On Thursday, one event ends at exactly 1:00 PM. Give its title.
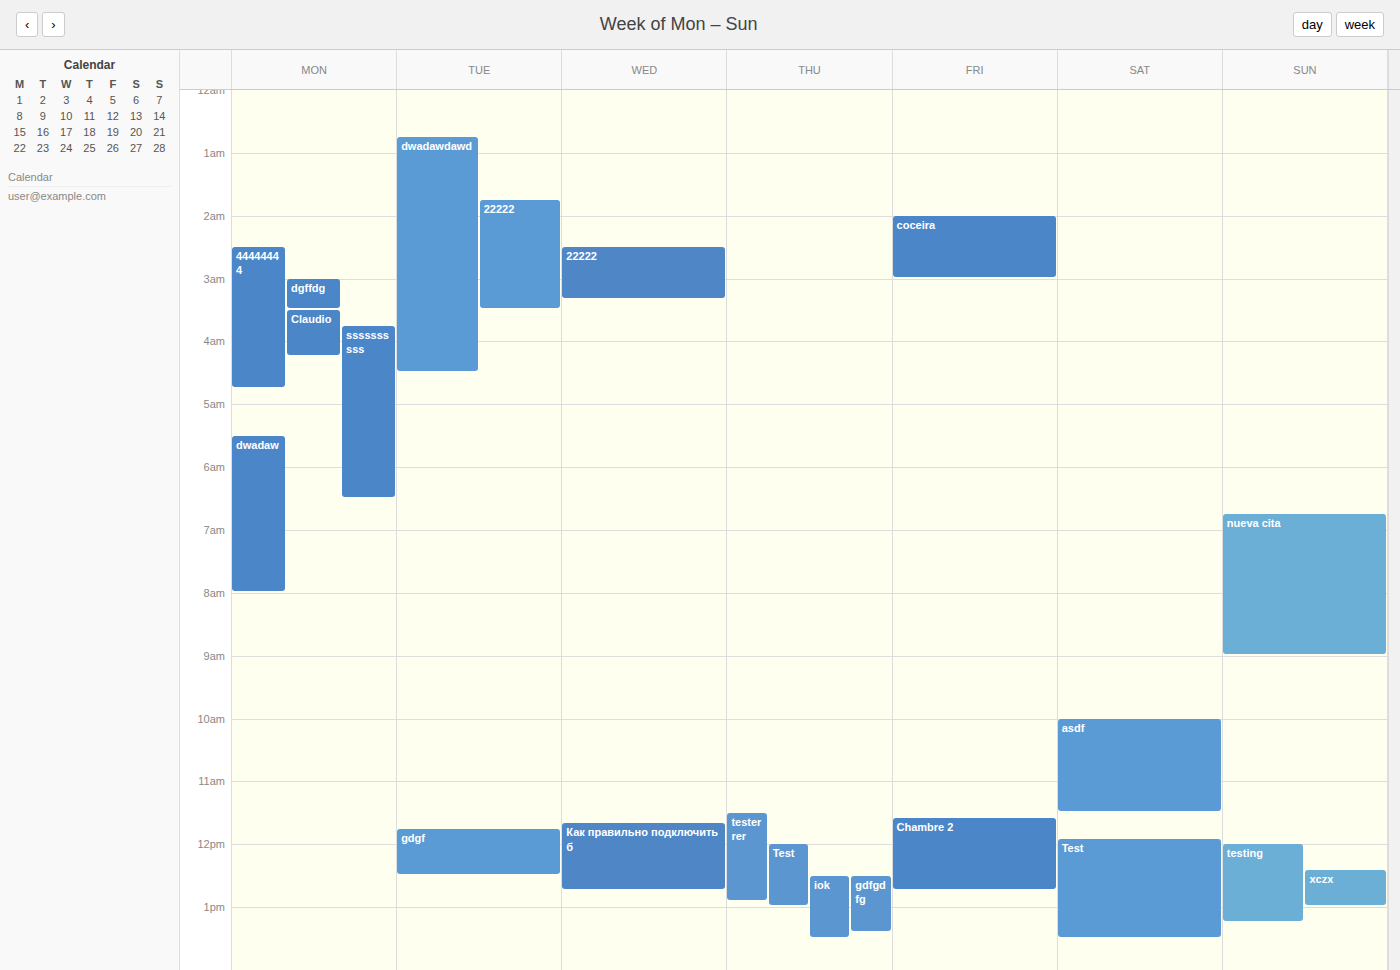
"Test"